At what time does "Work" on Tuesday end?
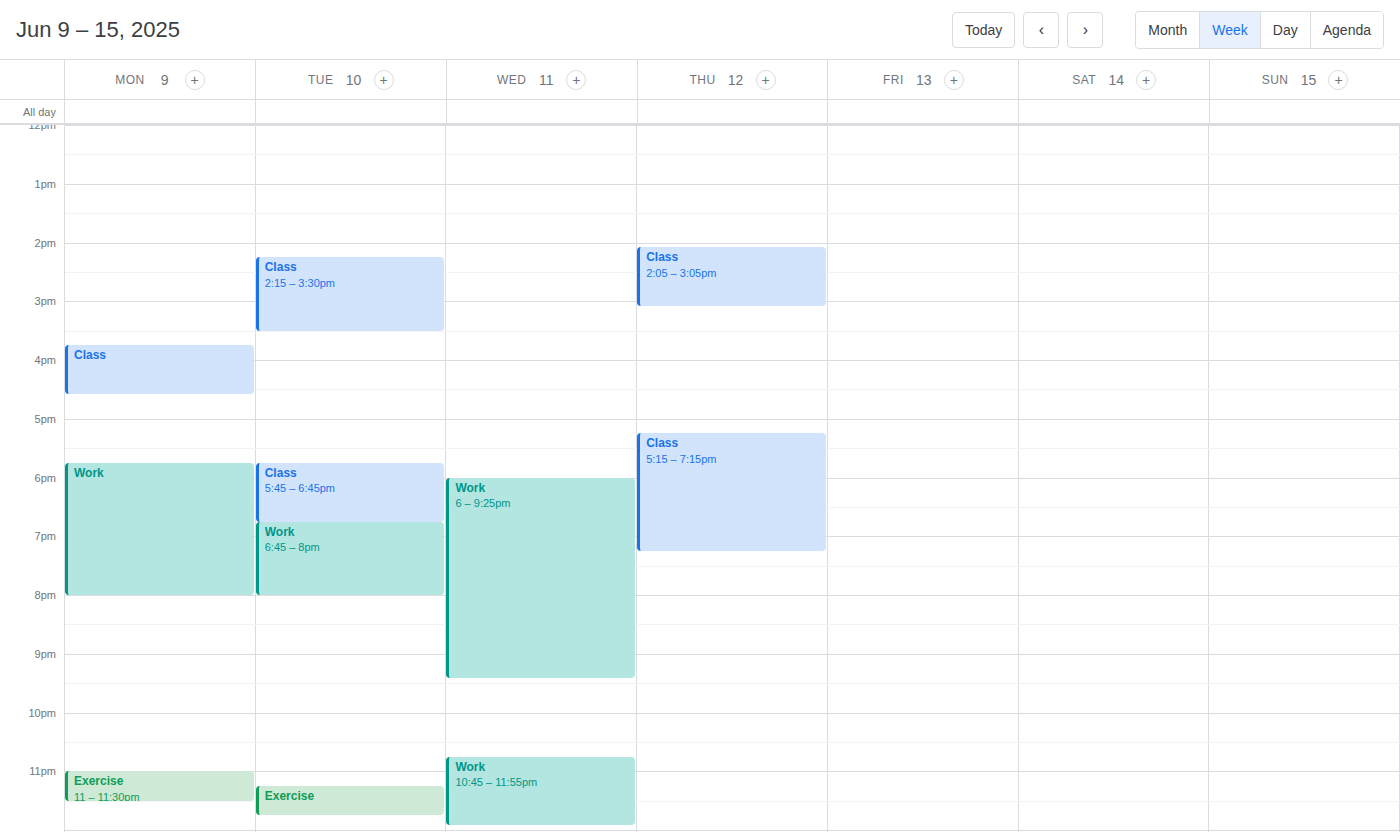
8:00 PM